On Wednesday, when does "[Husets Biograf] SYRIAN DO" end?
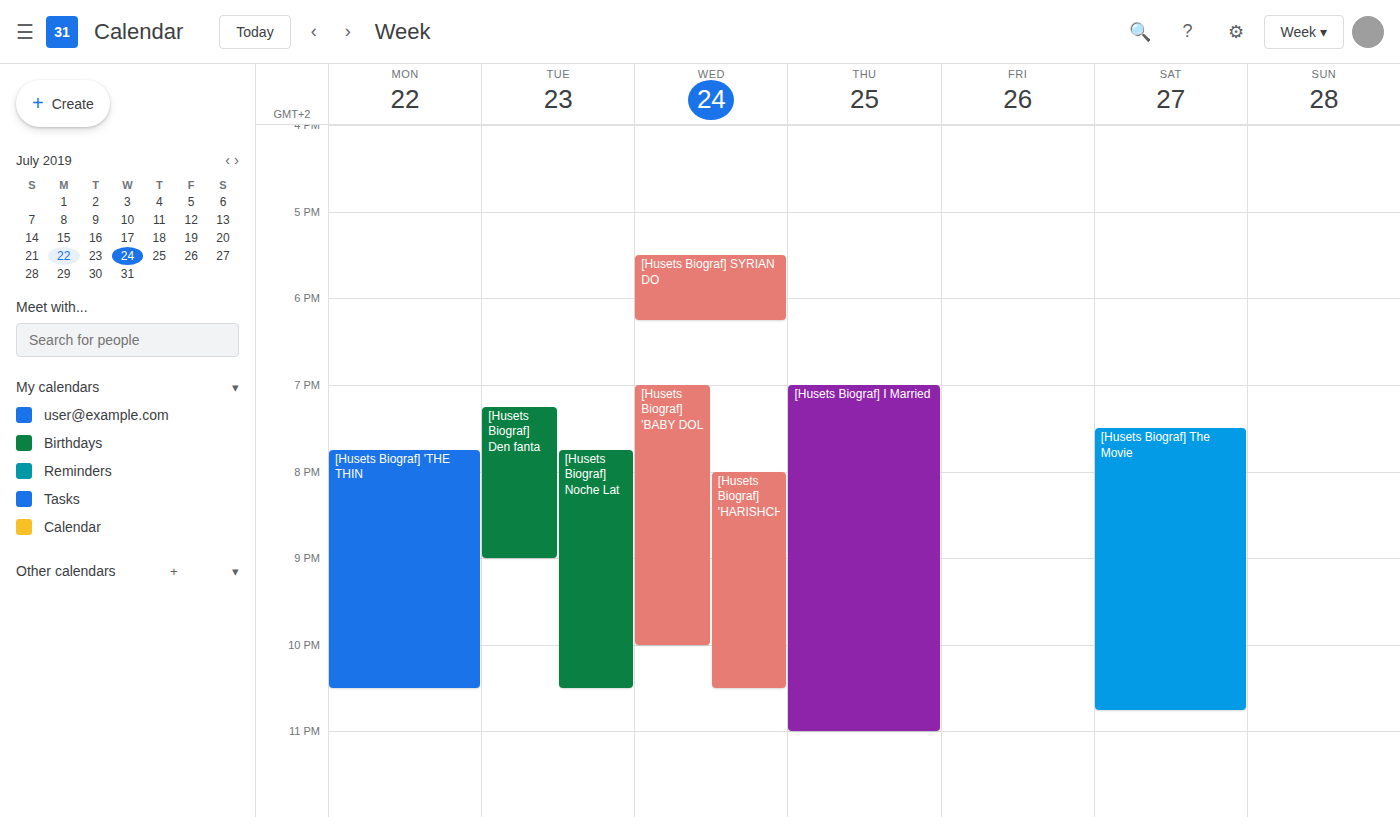
6:15 PM